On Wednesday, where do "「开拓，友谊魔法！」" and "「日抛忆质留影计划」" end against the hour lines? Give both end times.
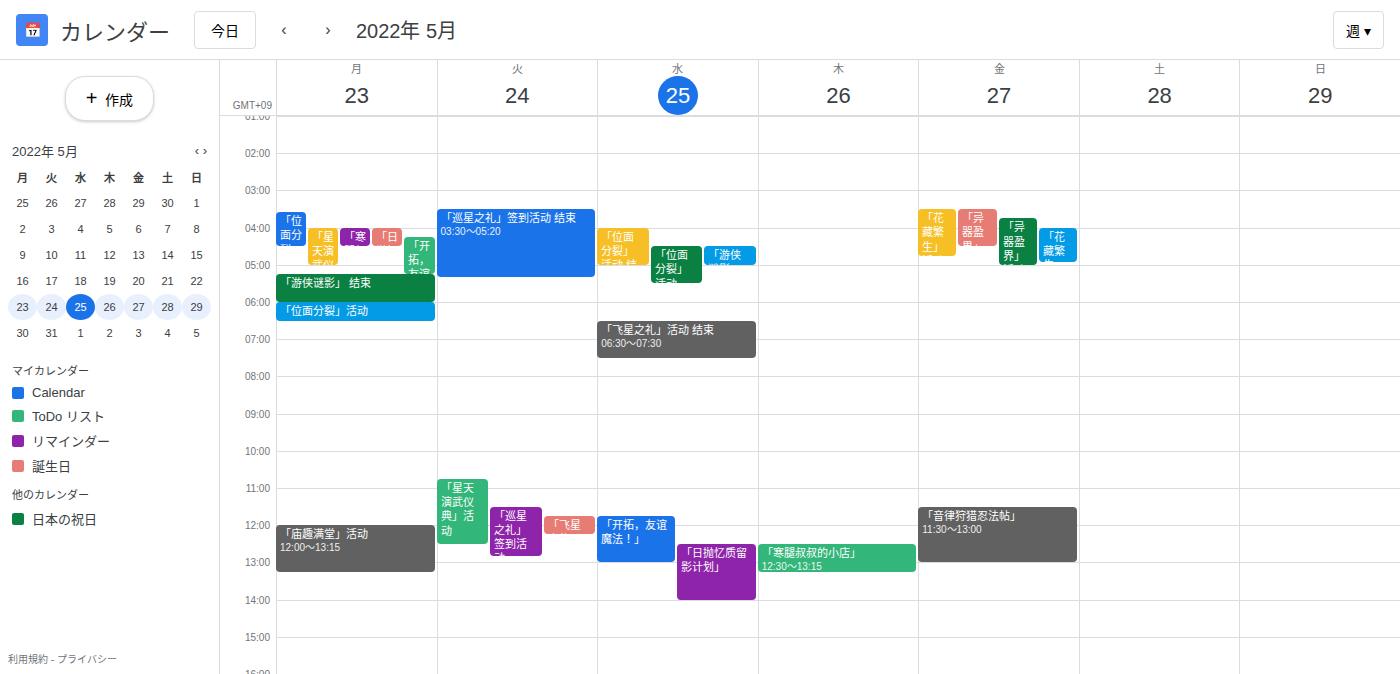
"「开拓，友谊魔法！」": 1:00 PM, exactly on the 1 PM line. "「日抛忆质留影计划」": 2:00 PM, exactly on the 2 PM line.